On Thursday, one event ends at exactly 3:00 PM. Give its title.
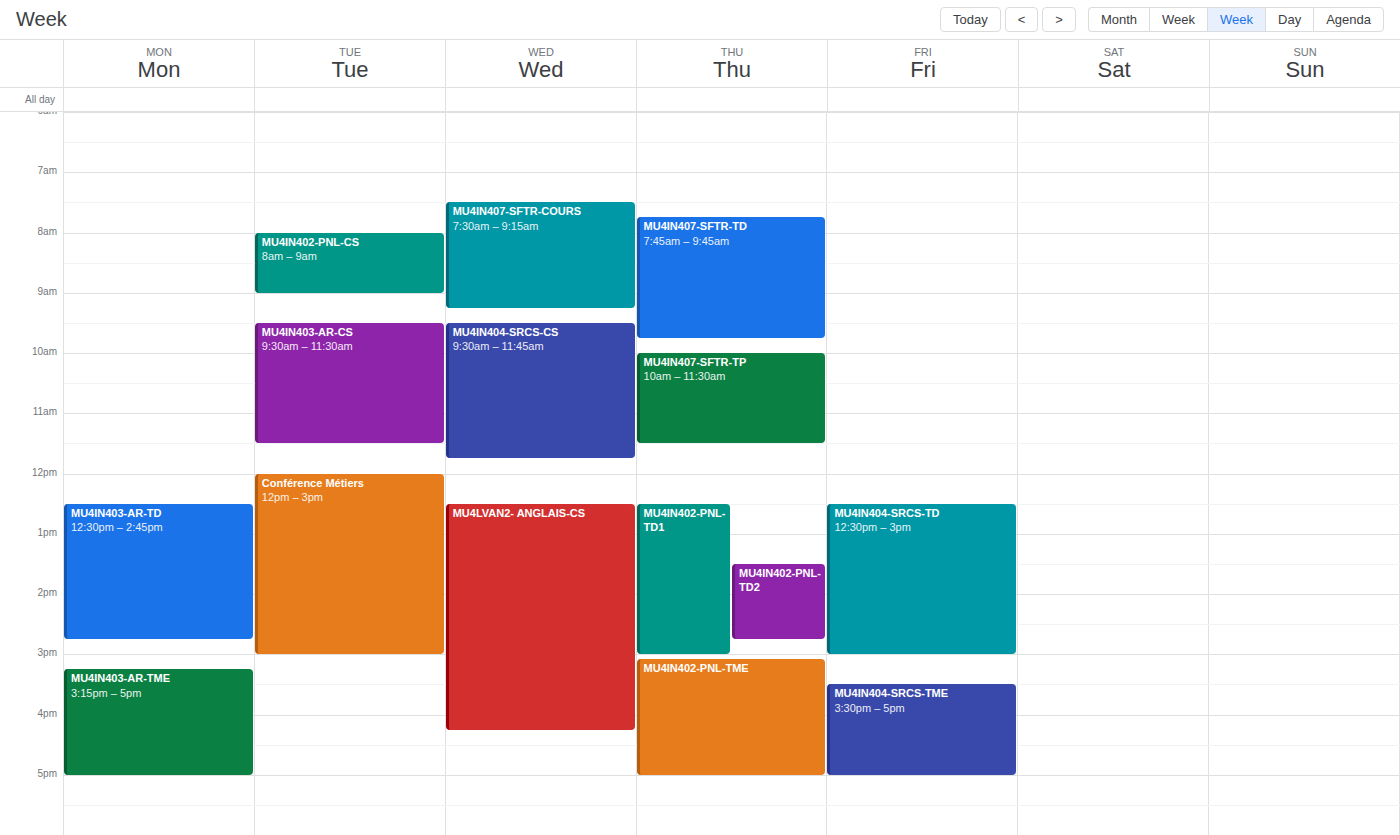
"MU4IN402-PNL-TD1"